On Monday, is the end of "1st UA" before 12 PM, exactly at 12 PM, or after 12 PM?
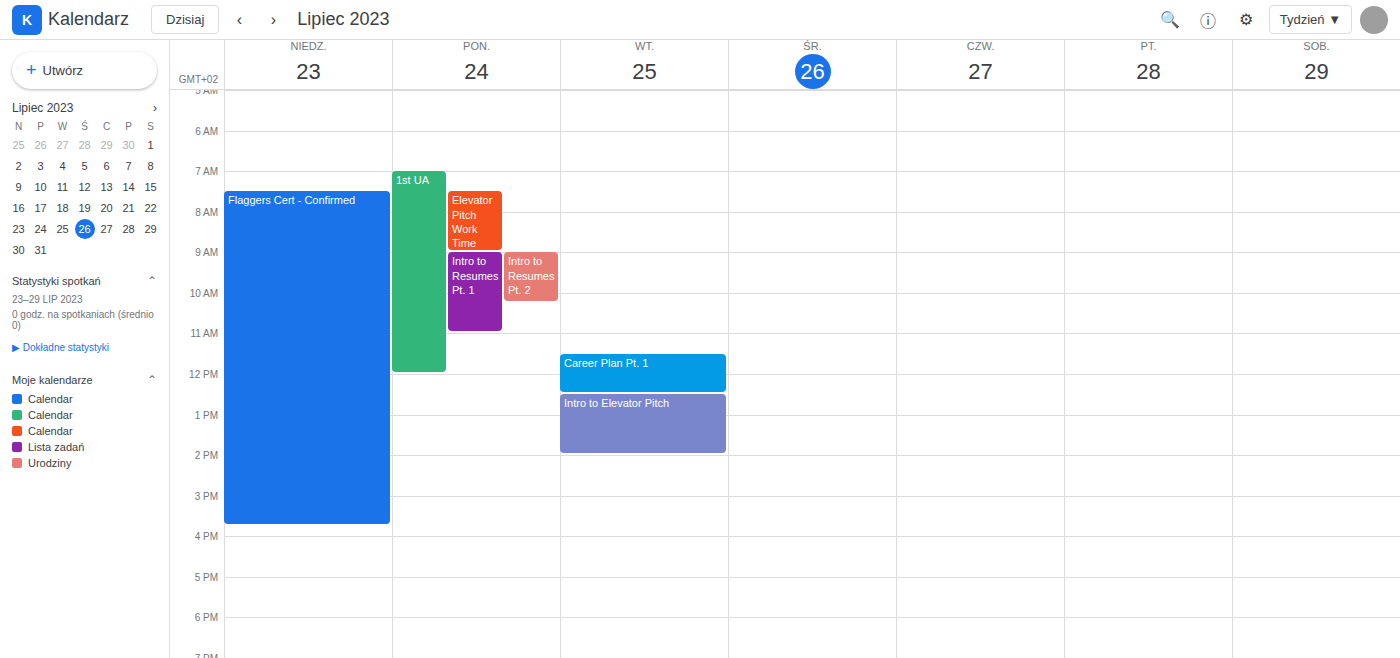
12:00 PM -- exactly at 12 PM, on the 12 PM line.